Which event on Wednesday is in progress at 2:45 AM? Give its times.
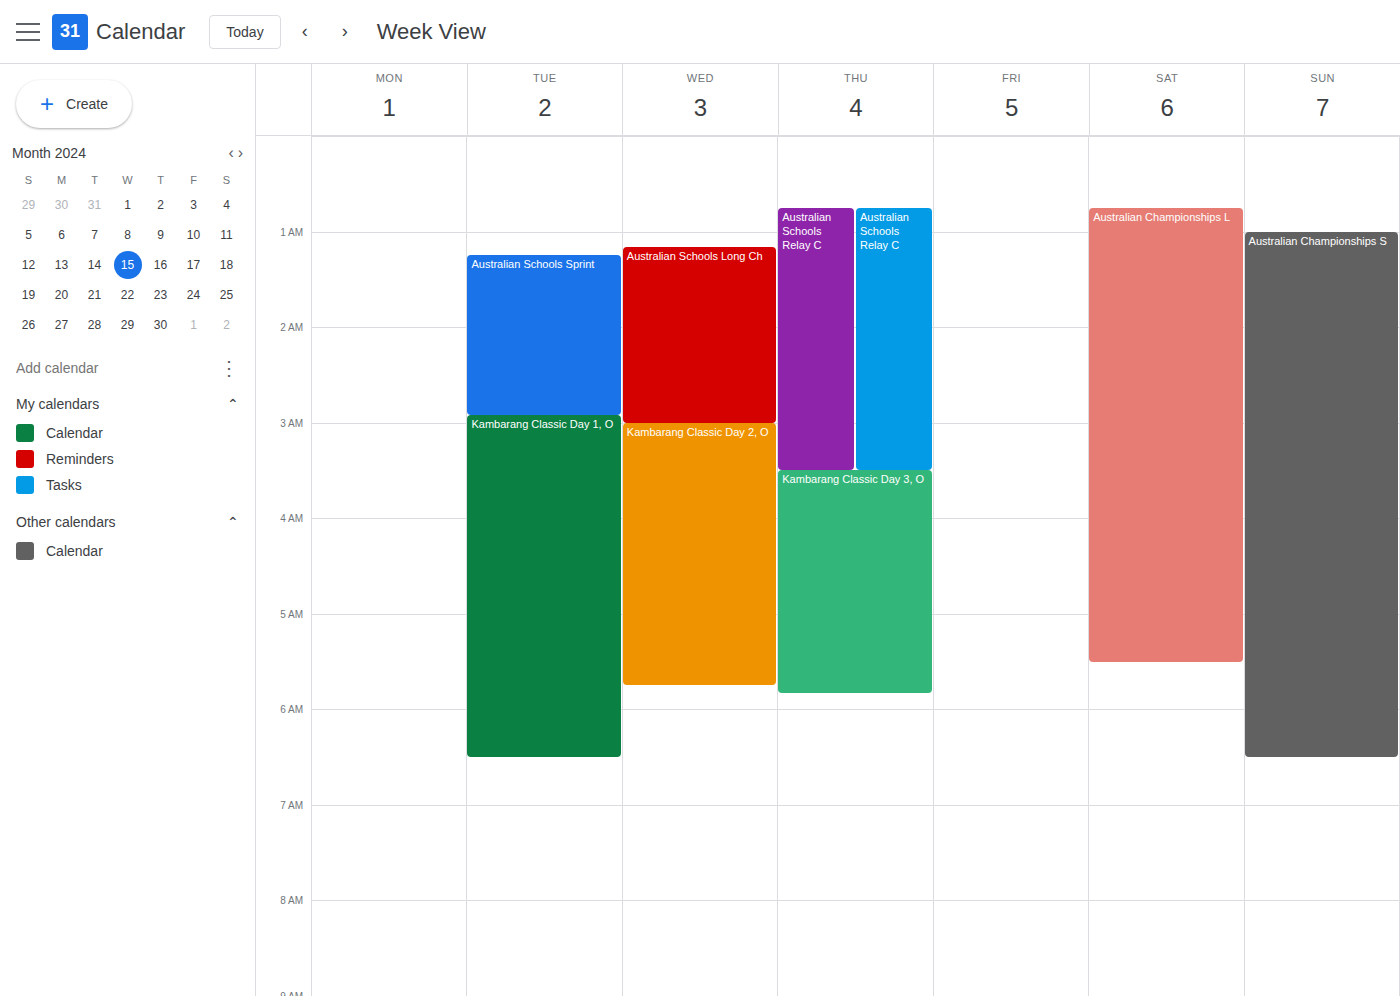
"Australian Schools Long Ch", 1:10 AM to 3:00 AM